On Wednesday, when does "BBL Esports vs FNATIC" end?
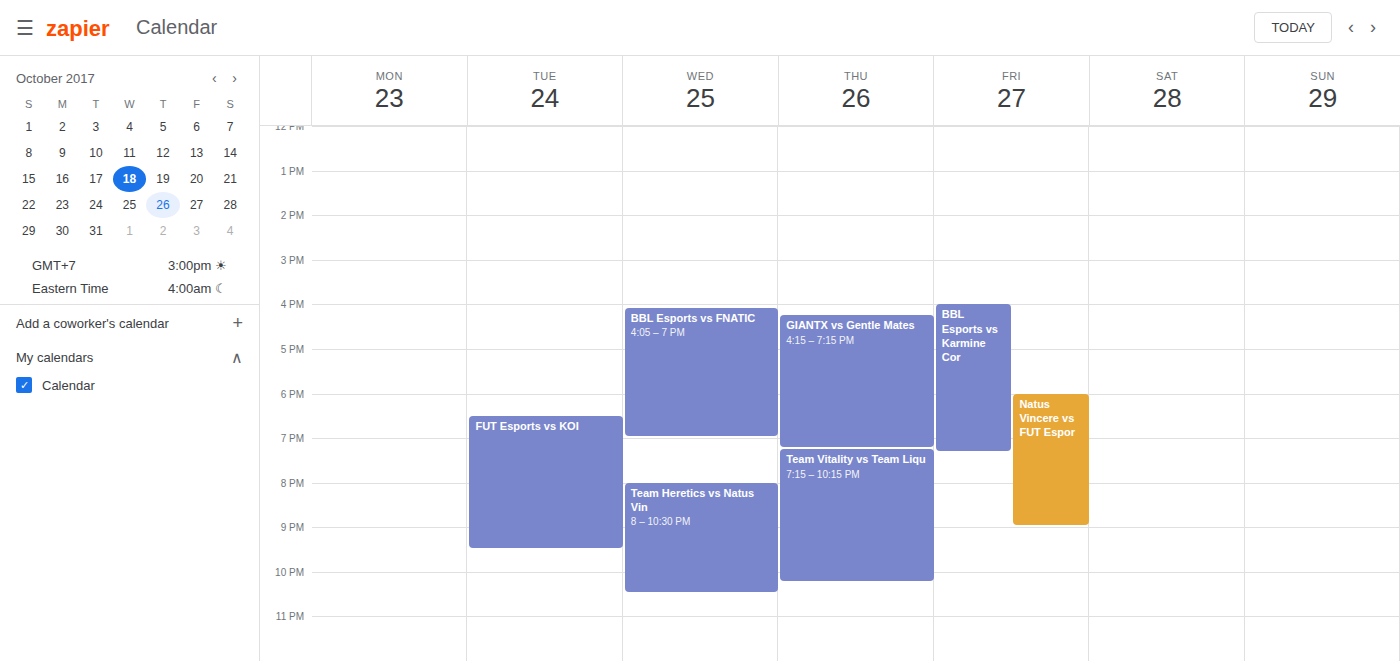
7:00 PM